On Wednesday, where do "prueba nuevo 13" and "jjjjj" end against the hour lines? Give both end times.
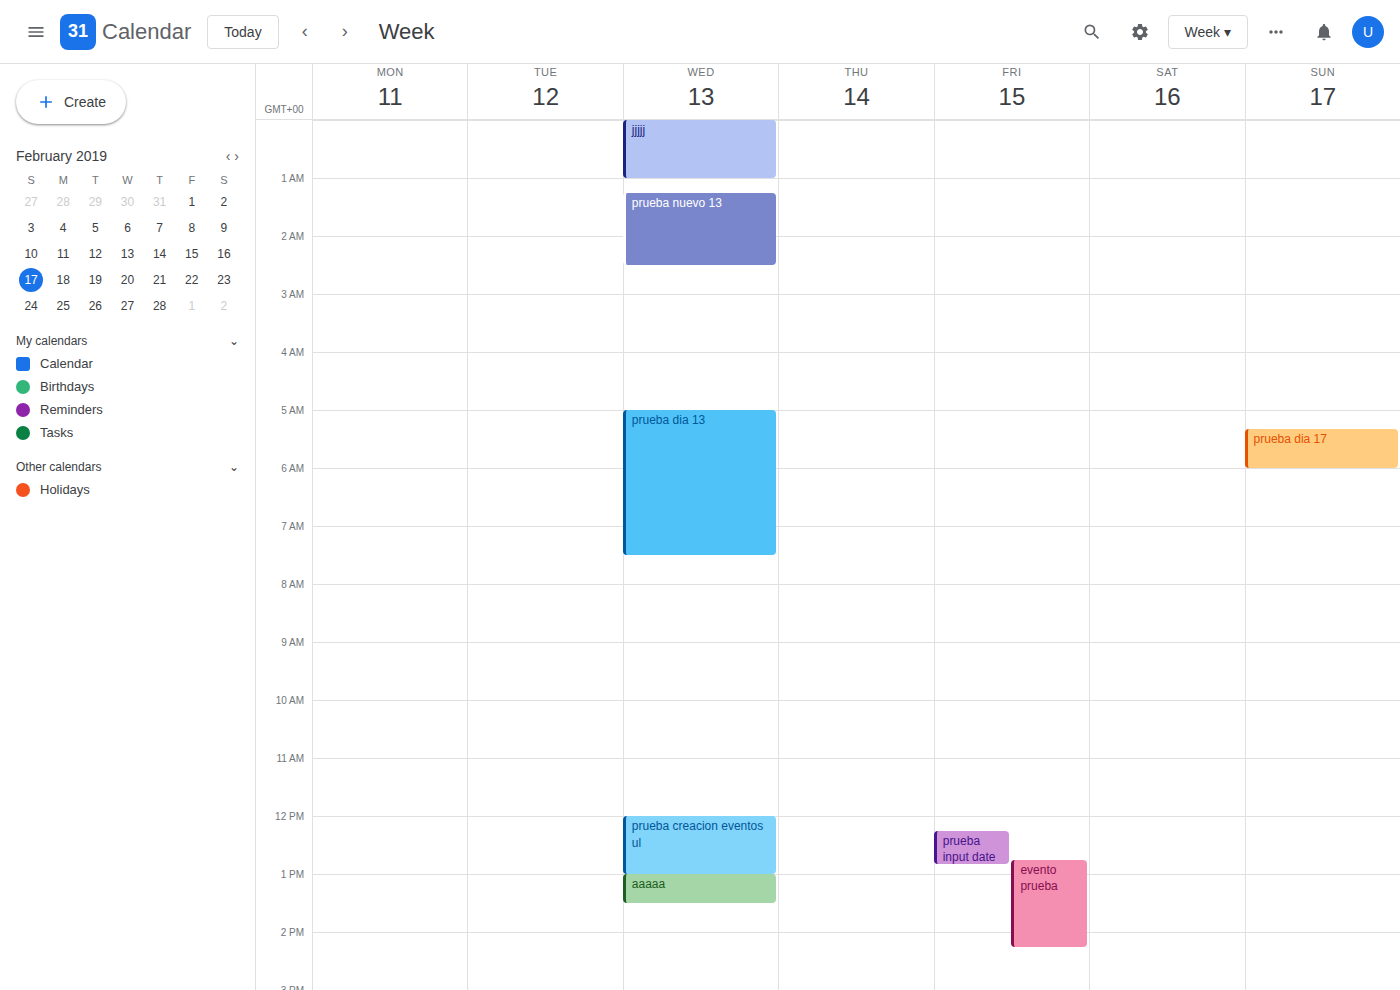
"prueba nuevo 13": 2:30 AM, halfway between the 2 AM and 3 AM lines. "jjjjj": 1:00 AM, exactly on the 1 AM line.